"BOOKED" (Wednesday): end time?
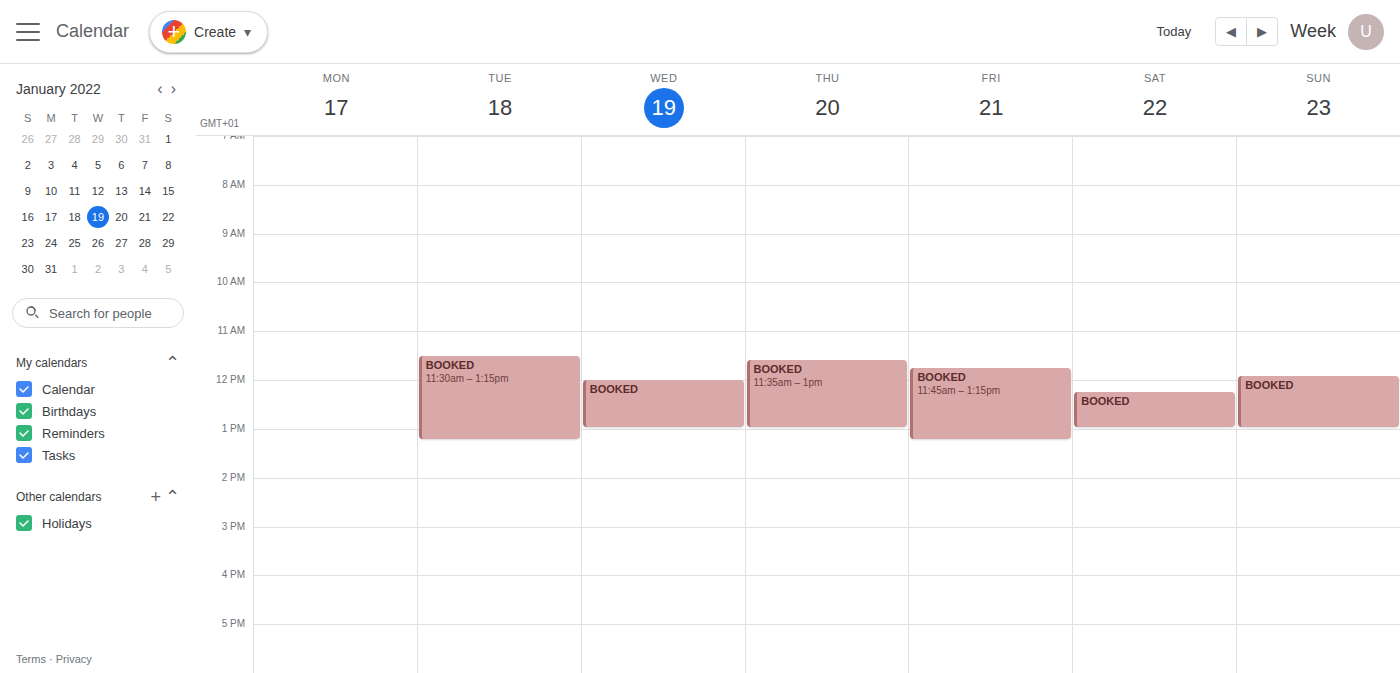
13:00